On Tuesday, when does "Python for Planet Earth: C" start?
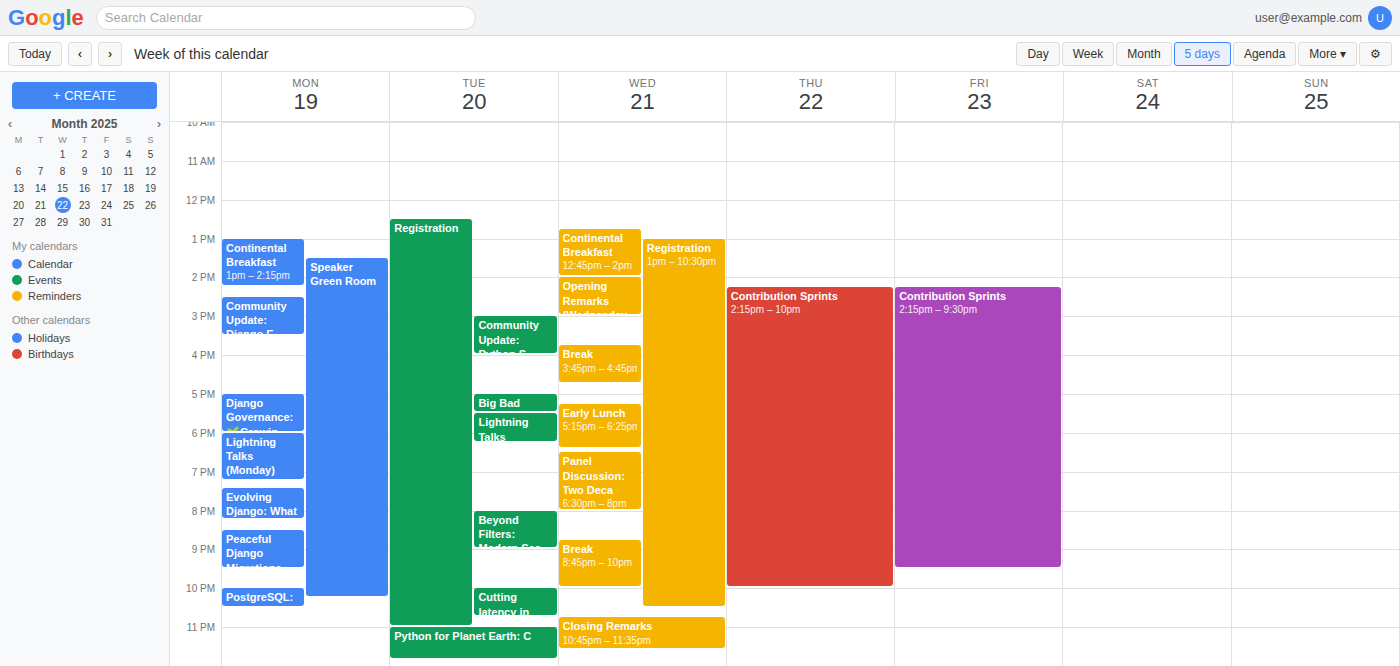
11:00 PM